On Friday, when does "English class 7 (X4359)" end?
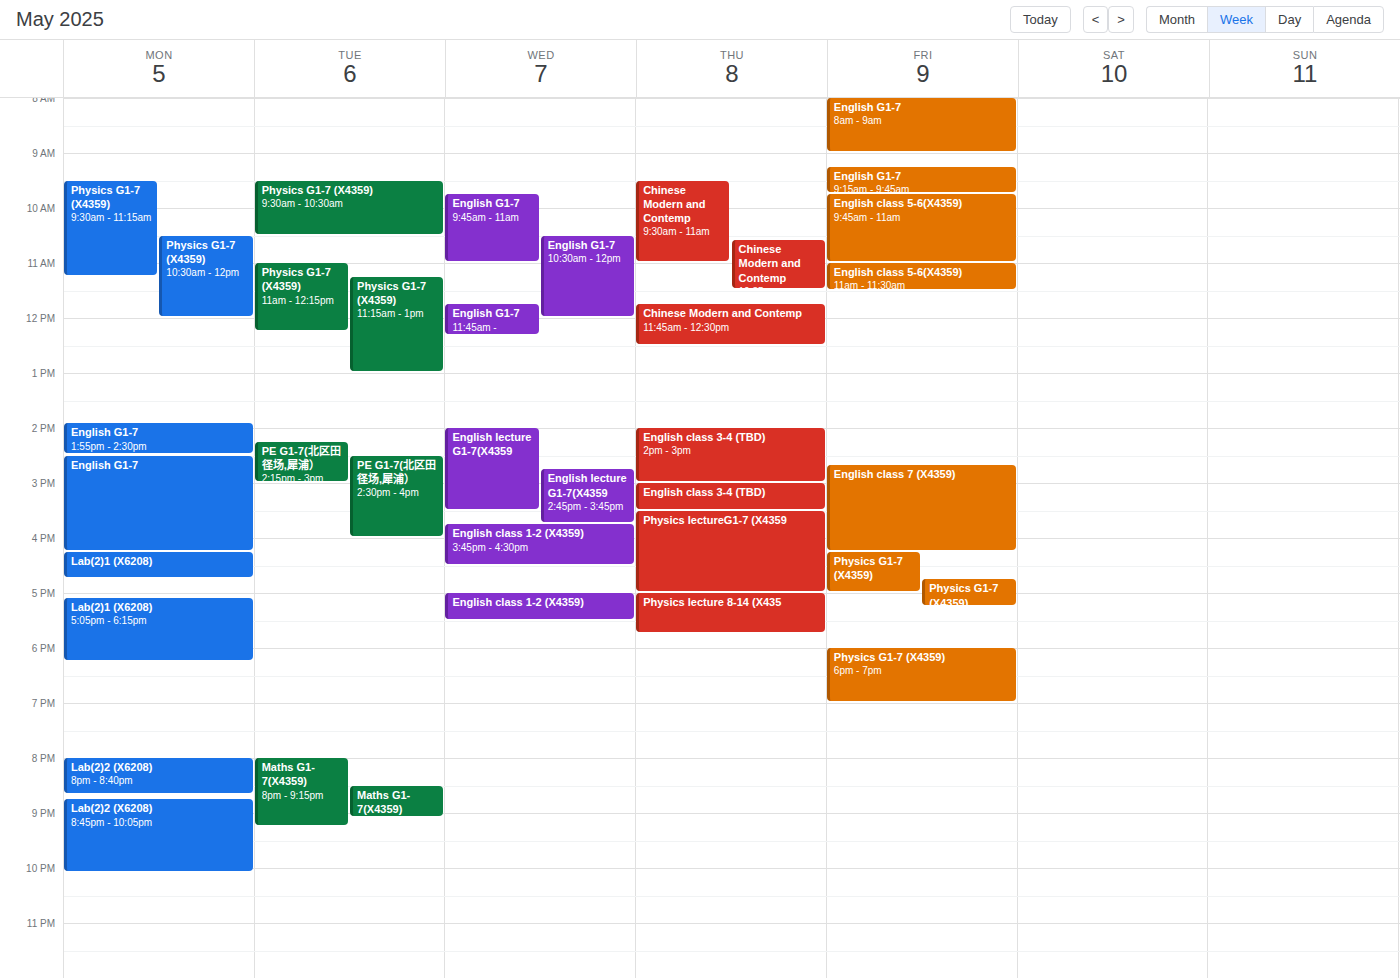
4:15 PM